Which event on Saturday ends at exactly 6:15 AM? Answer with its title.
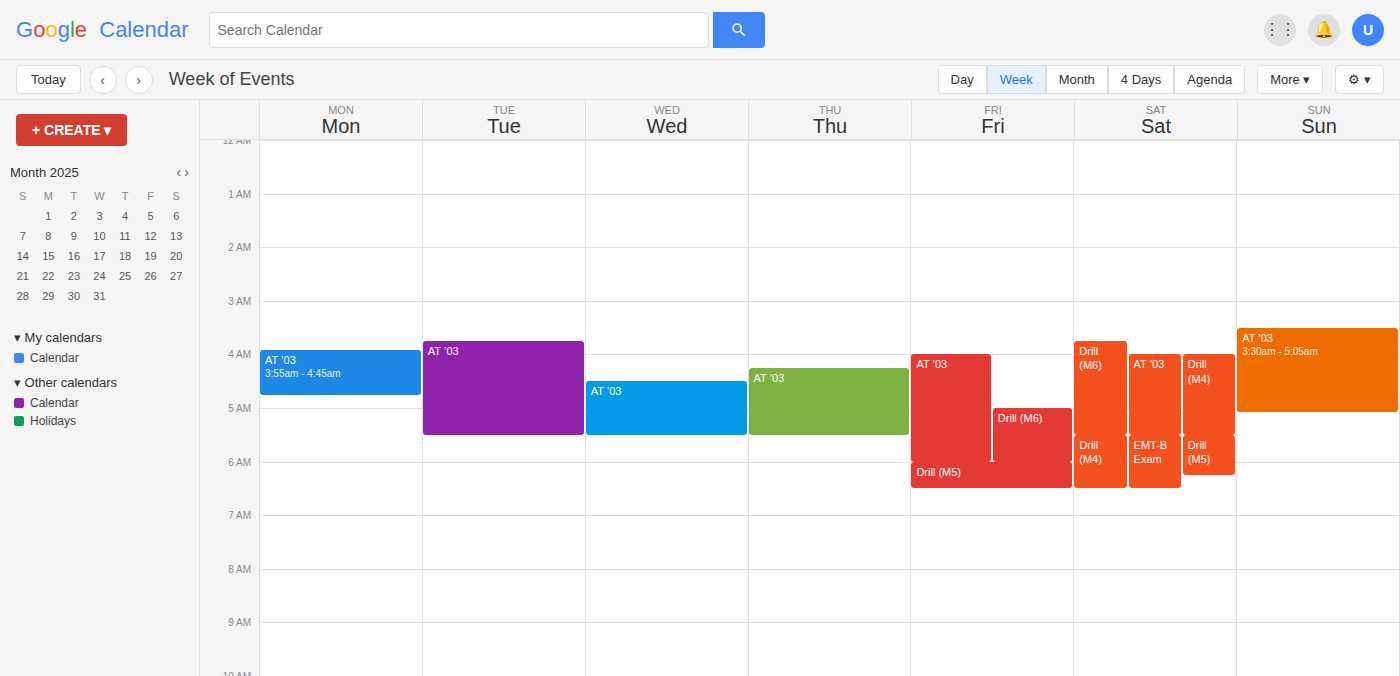
"Drill (M5)"